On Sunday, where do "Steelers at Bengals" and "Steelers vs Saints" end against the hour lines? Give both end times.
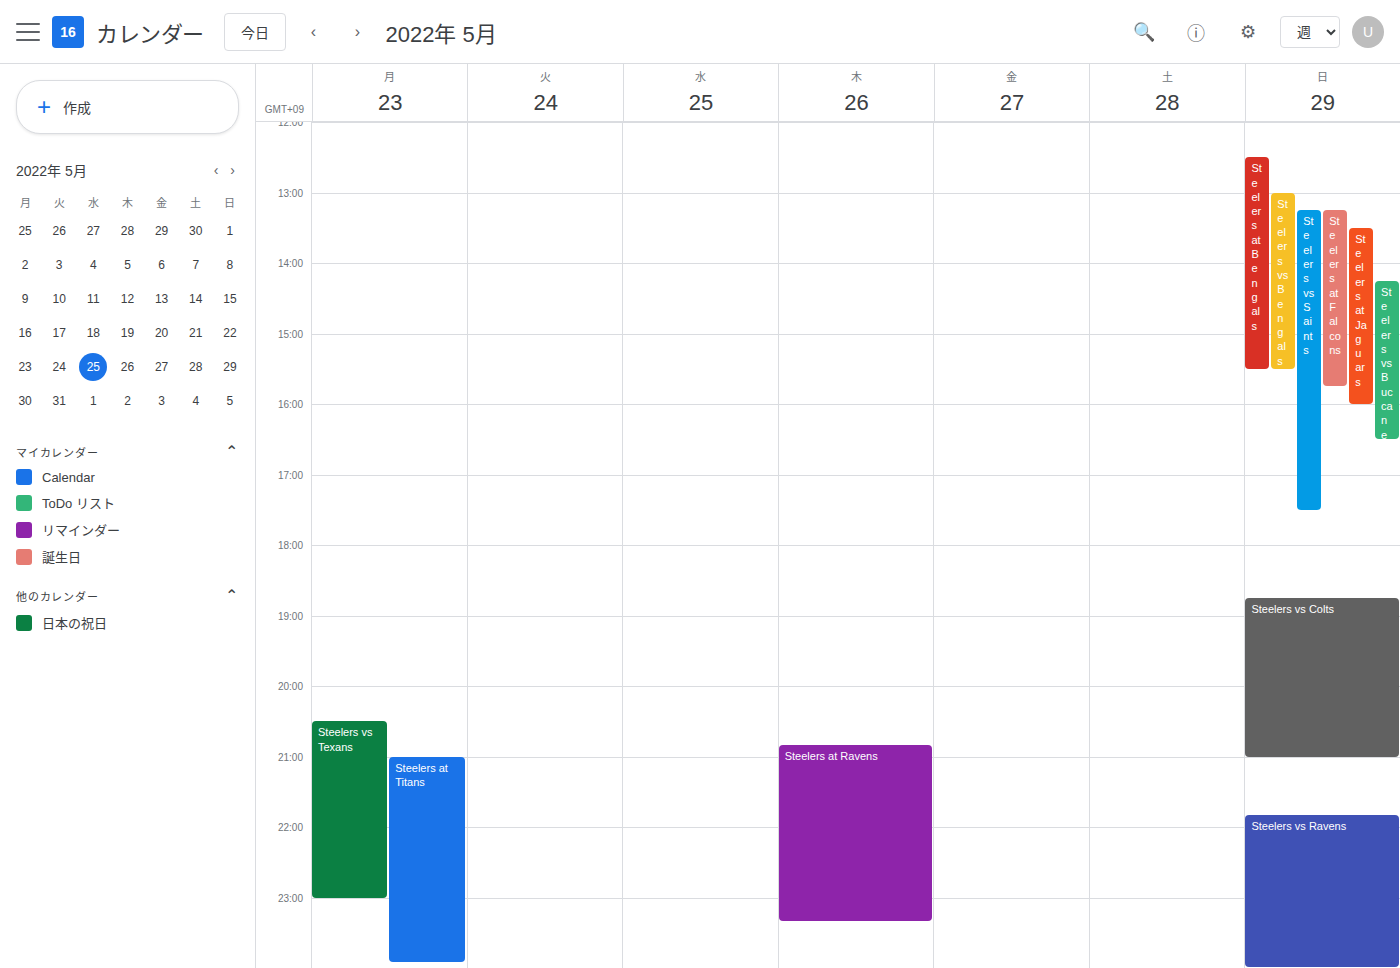
"Steelers at Bengals": 3:30 PM, halfway between the 3 PM and 4 PM lines. "Steelers vs Saints": 5:30 PM, halfway between the 5 PM and 6 PM lines.